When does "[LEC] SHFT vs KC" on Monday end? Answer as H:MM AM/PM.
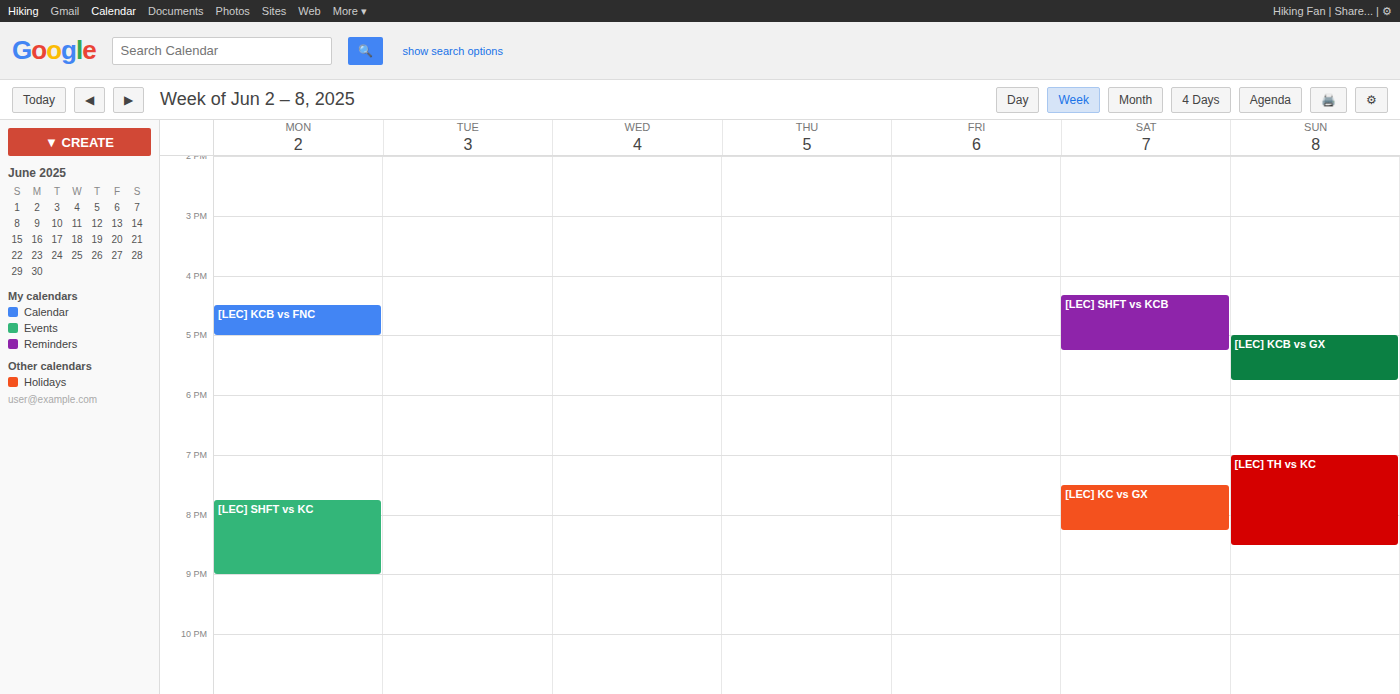
9:00 PM